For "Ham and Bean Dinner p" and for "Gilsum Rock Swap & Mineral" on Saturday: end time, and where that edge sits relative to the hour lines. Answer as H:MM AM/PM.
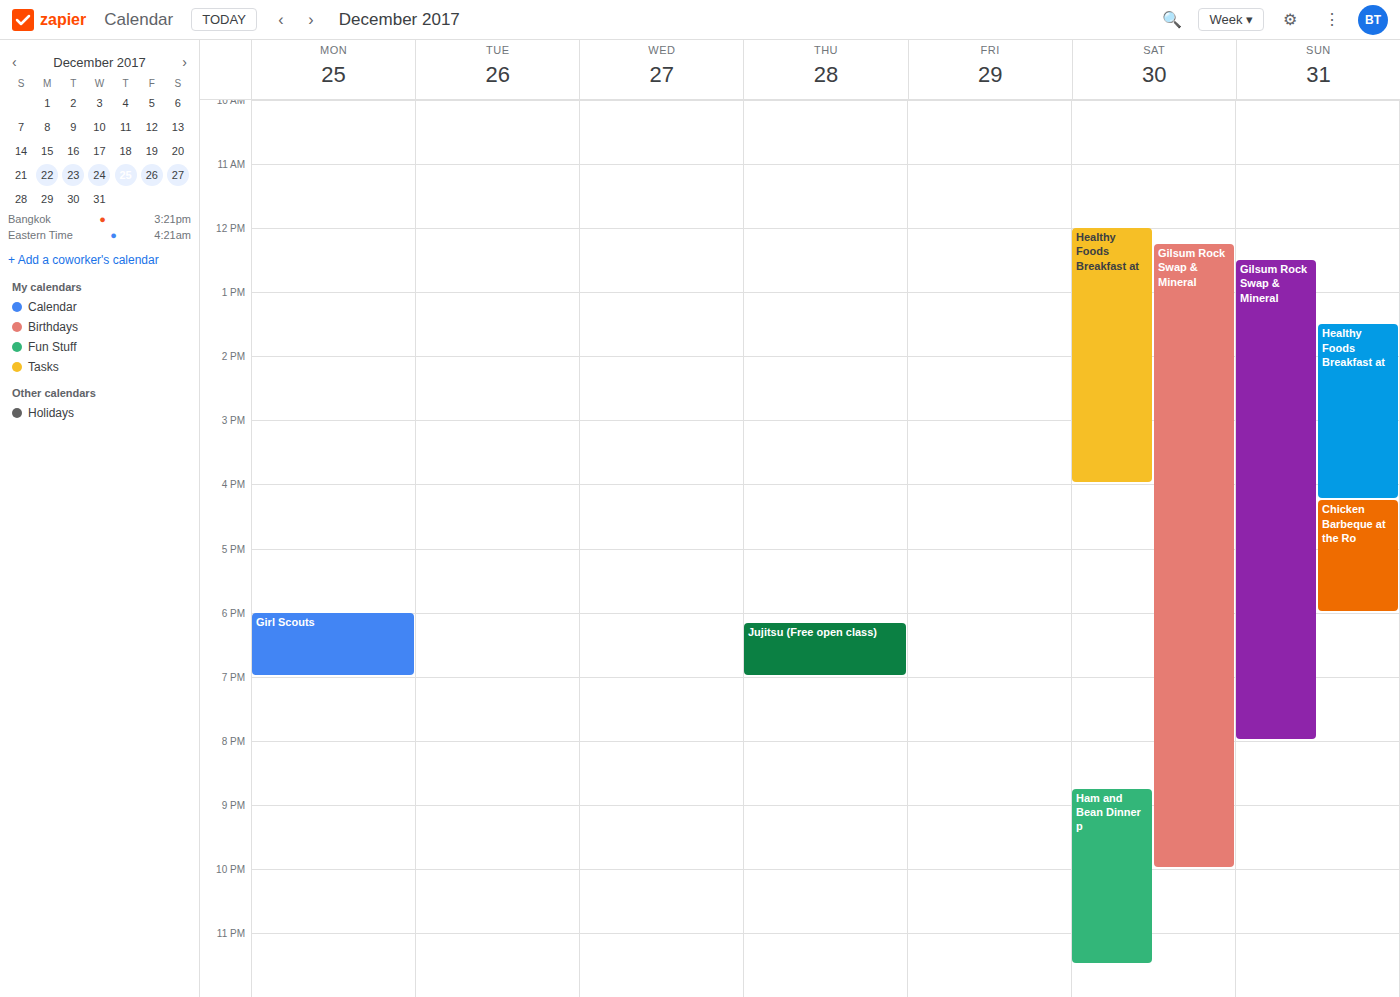
"Ham and Bean Dinner p": 11:30 PM, halfway between the 11 PM and 12 AM lines. "Gilsum Rock Swap & Mineral": 10:00 PM, exactly on the 10 PM line.